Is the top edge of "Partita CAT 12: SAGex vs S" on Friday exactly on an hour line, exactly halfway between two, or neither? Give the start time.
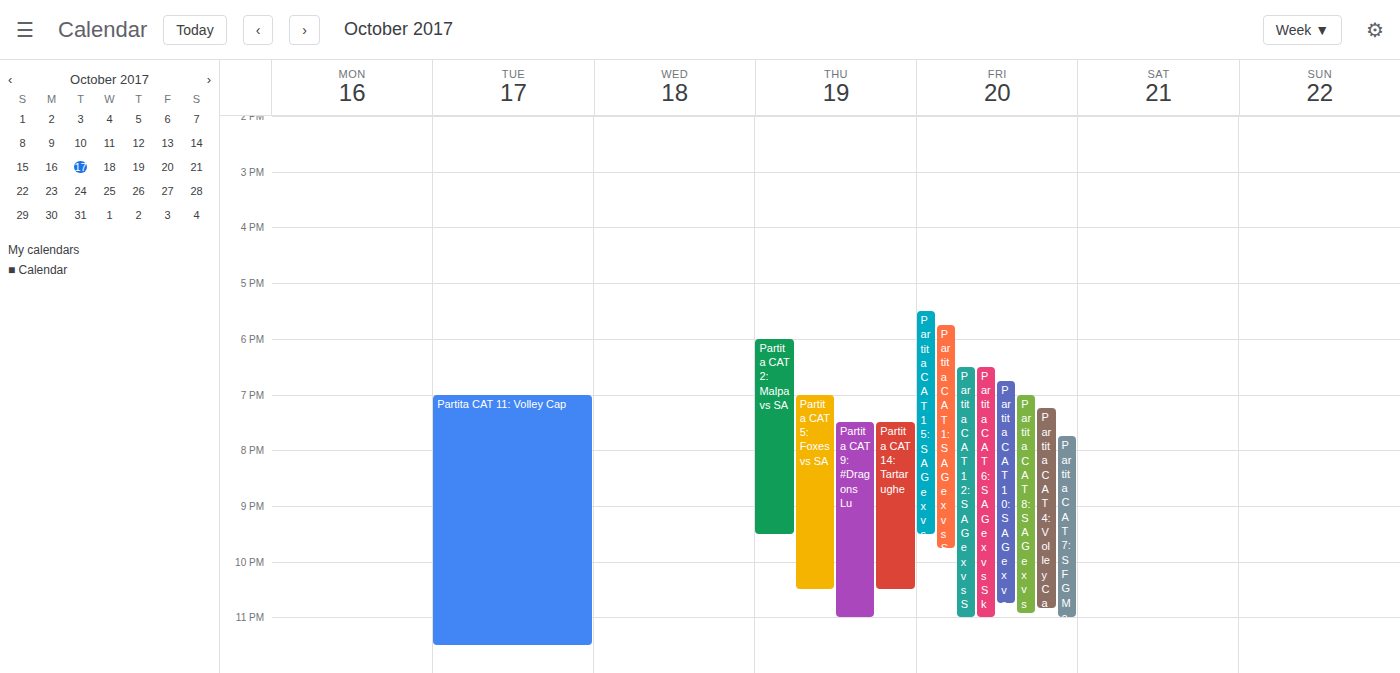
6:30 PM -- halfway between the 6 PM and 7 PM lines.